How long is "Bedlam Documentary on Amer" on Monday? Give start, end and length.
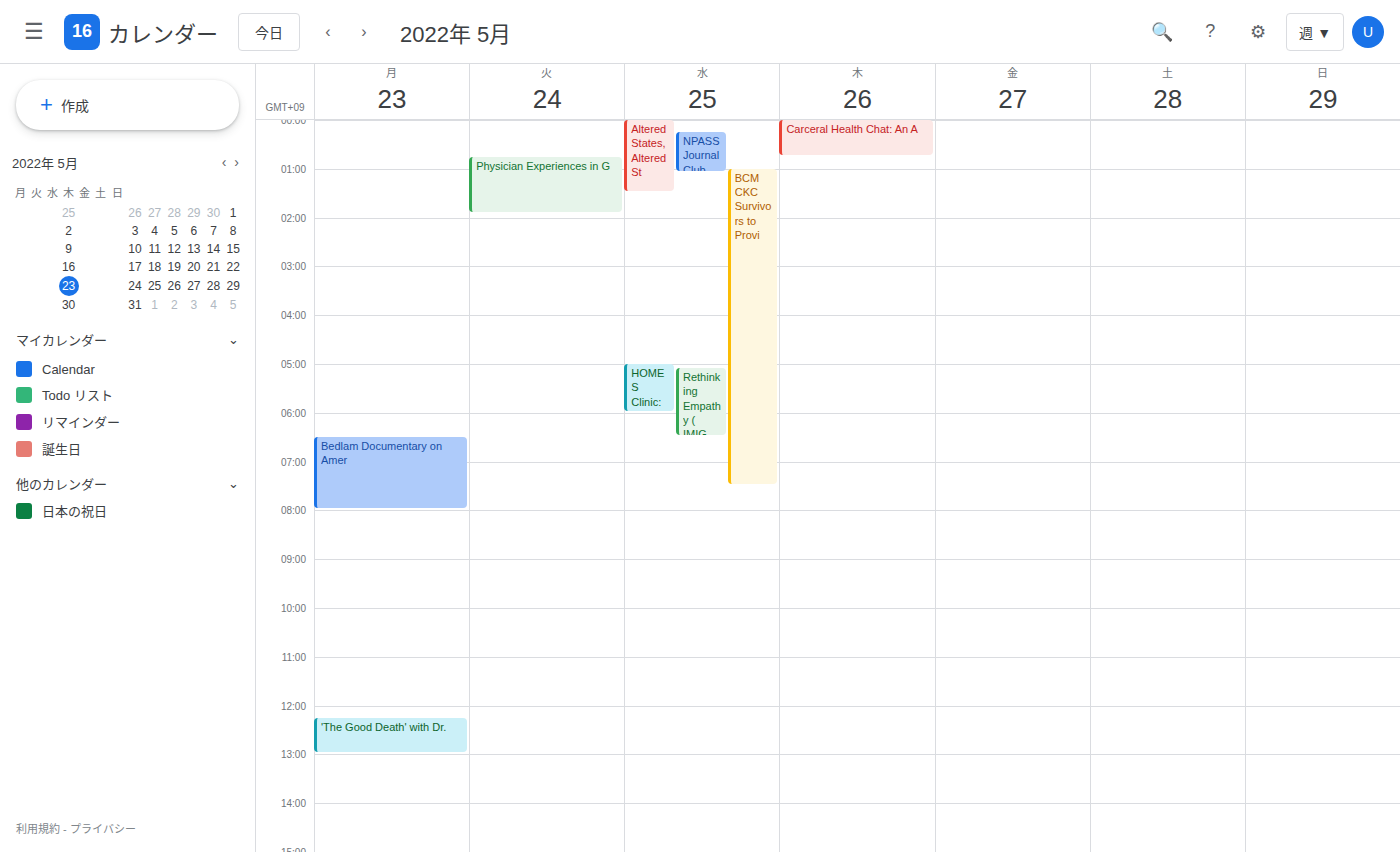
6:30 AM to 8:00 AM, 1 hour 30 minutes